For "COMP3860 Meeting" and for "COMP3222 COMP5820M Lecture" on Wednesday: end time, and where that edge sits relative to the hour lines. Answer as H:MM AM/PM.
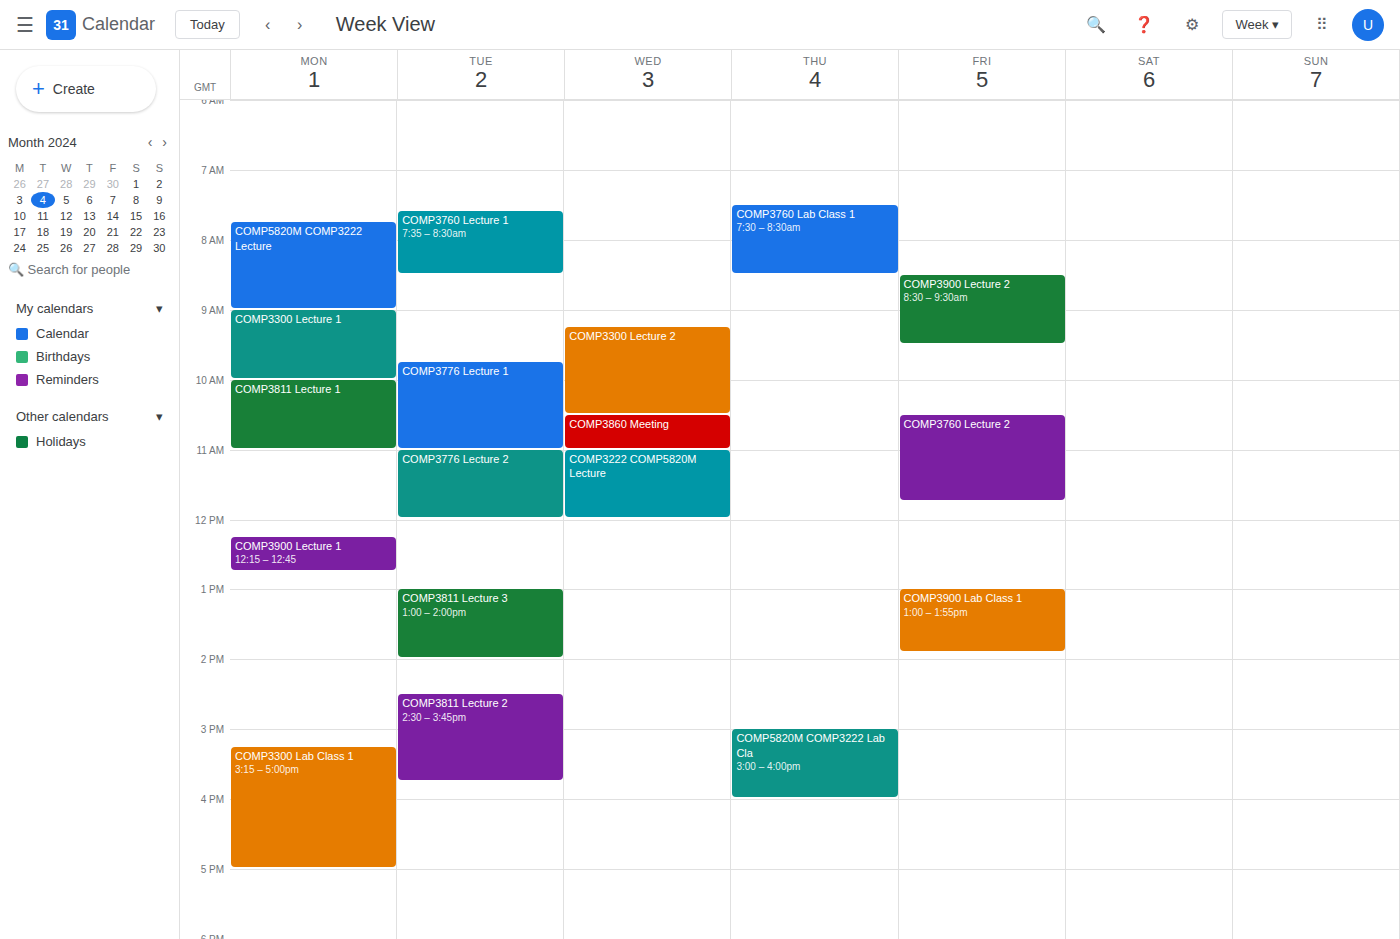
"COMP3860 Meeting": 11:00 AM, exactly on the 11 AM line. "COMP3222 COMP5820M Lecture": 12:00 PM, exactly on the 12 PM line.